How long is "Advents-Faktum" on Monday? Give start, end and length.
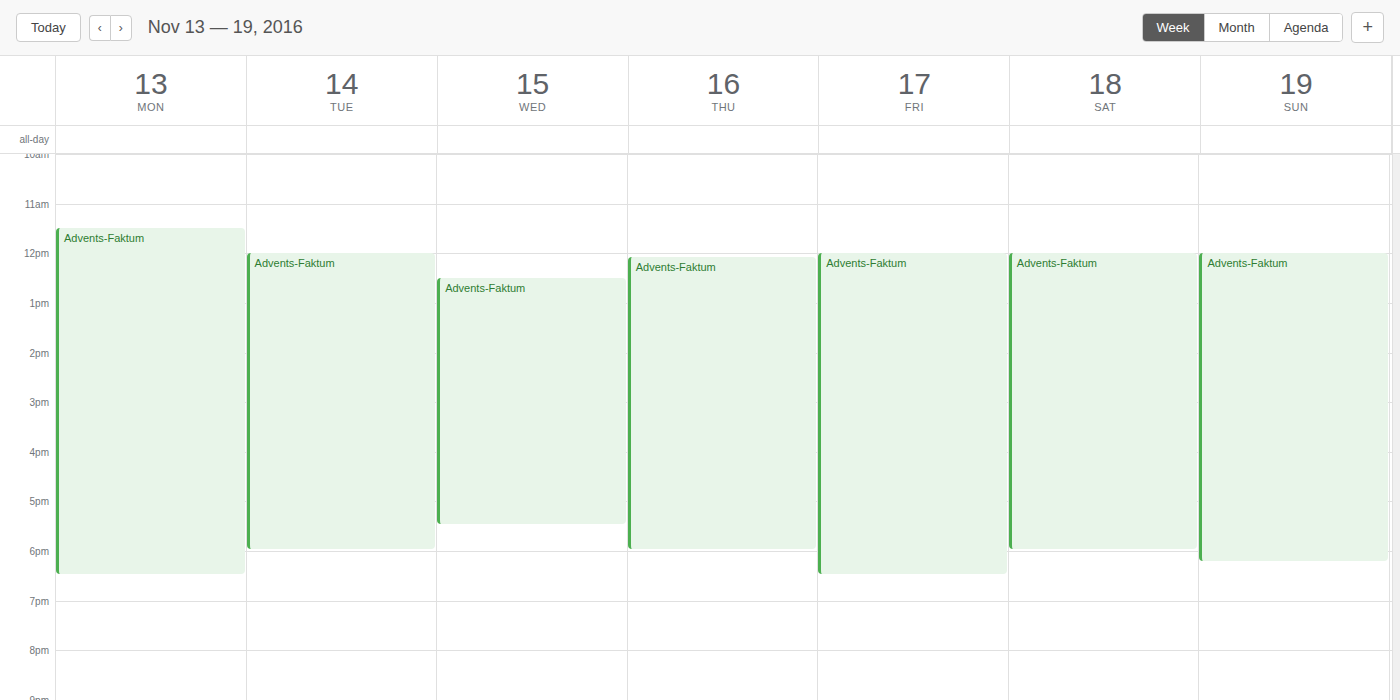
11:30 AM to 6:30 PM, 7 hours